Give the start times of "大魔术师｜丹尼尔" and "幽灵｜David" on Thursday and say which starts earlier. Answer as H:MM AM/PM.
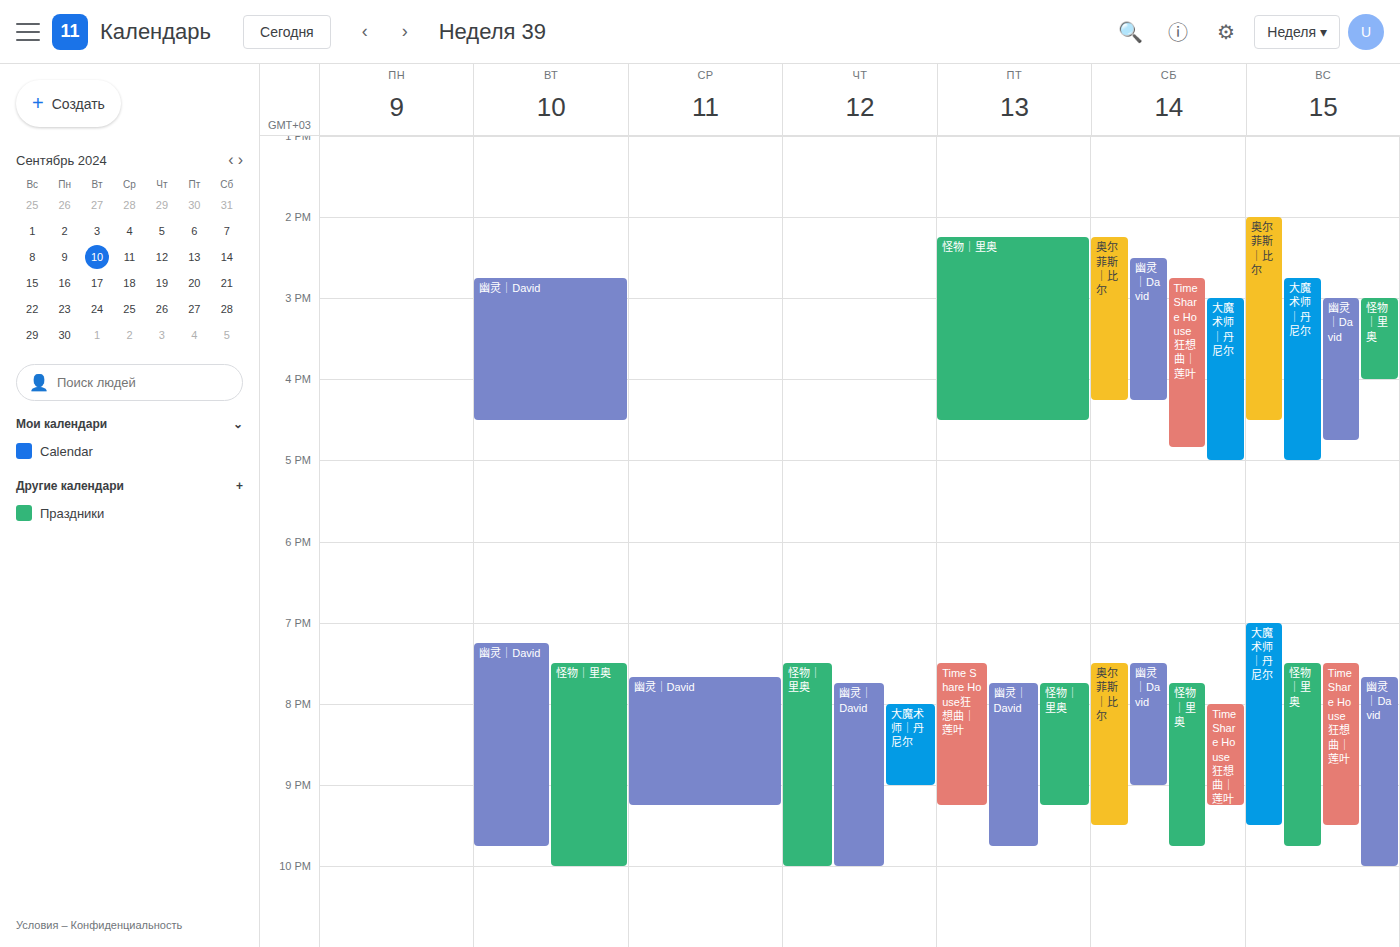
"幽灵｜David" 7:45 PM; "大魔术师｜丹尼尔" 8:00 PM.